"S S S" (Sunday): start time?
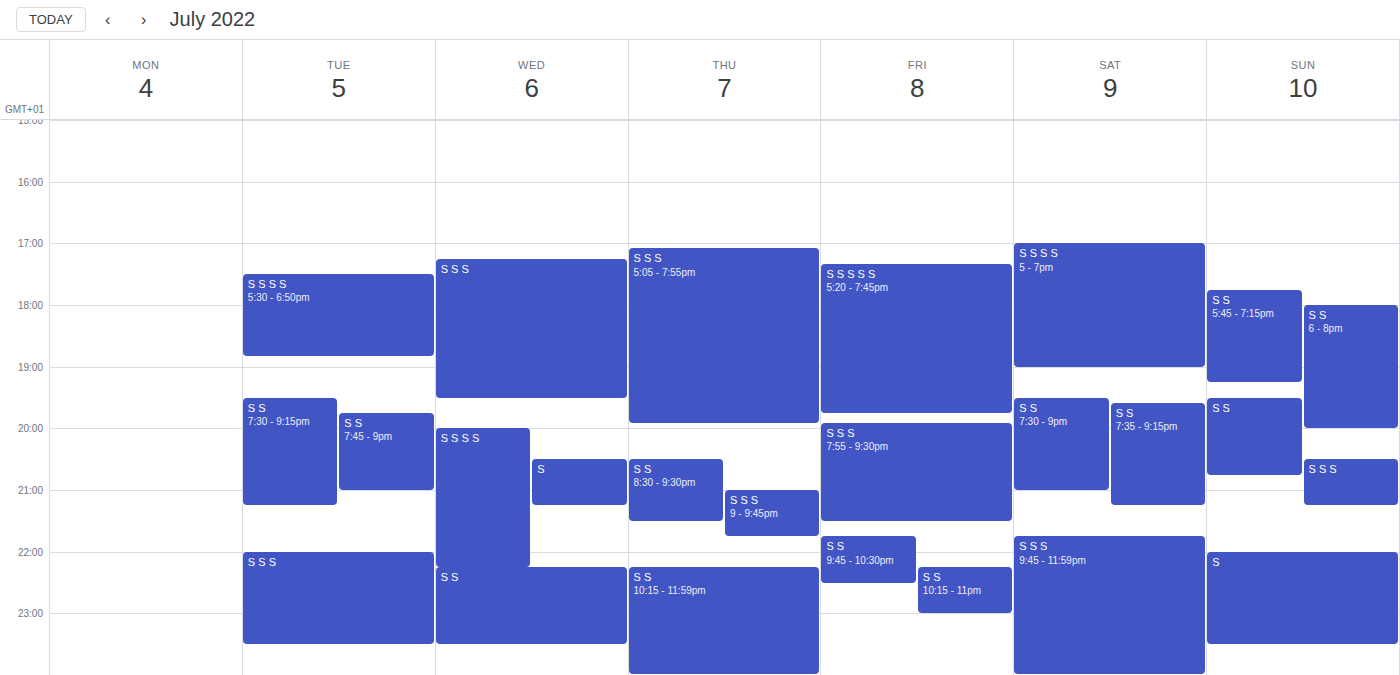
8:30 PM